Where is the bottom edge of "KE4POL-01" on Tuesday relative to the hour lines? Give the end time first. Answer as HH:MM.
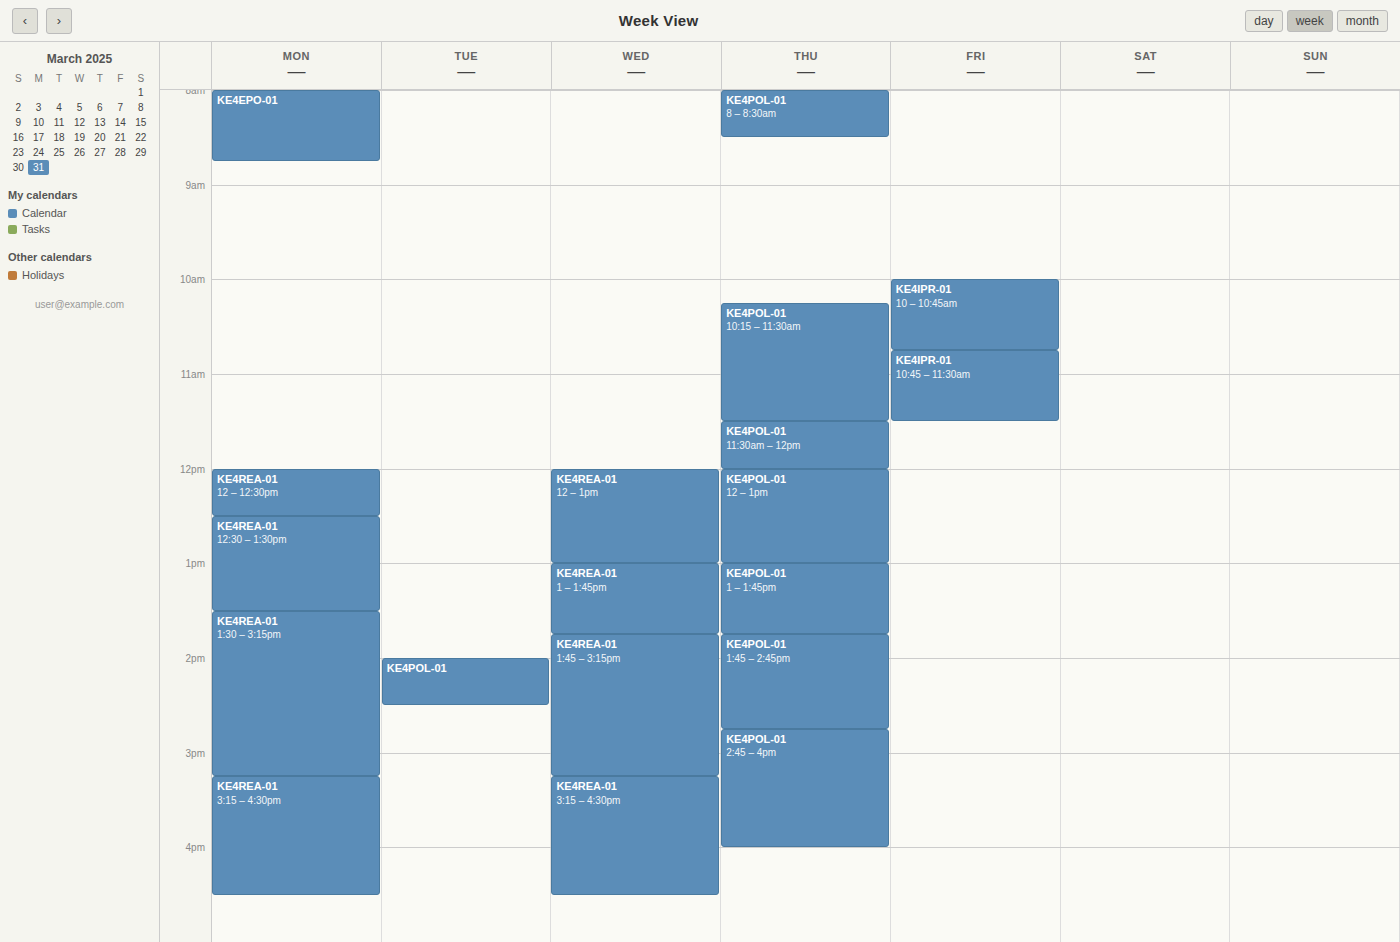
14:30 -- halfway between the 14:00 and 15:00 lines.